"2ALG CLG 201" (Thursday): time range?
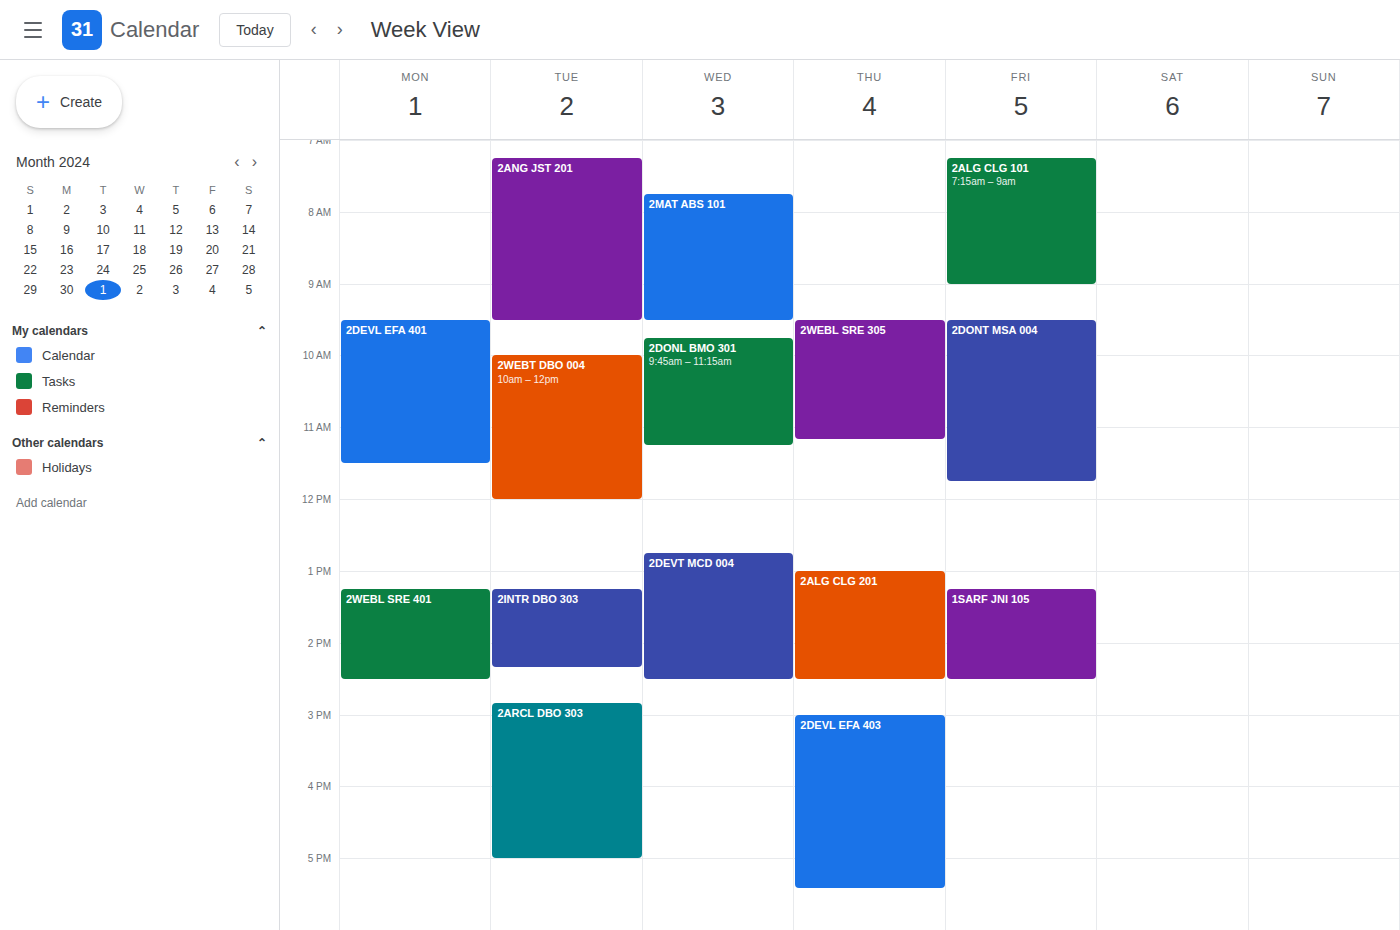
1:00 PM to 2:30 PM